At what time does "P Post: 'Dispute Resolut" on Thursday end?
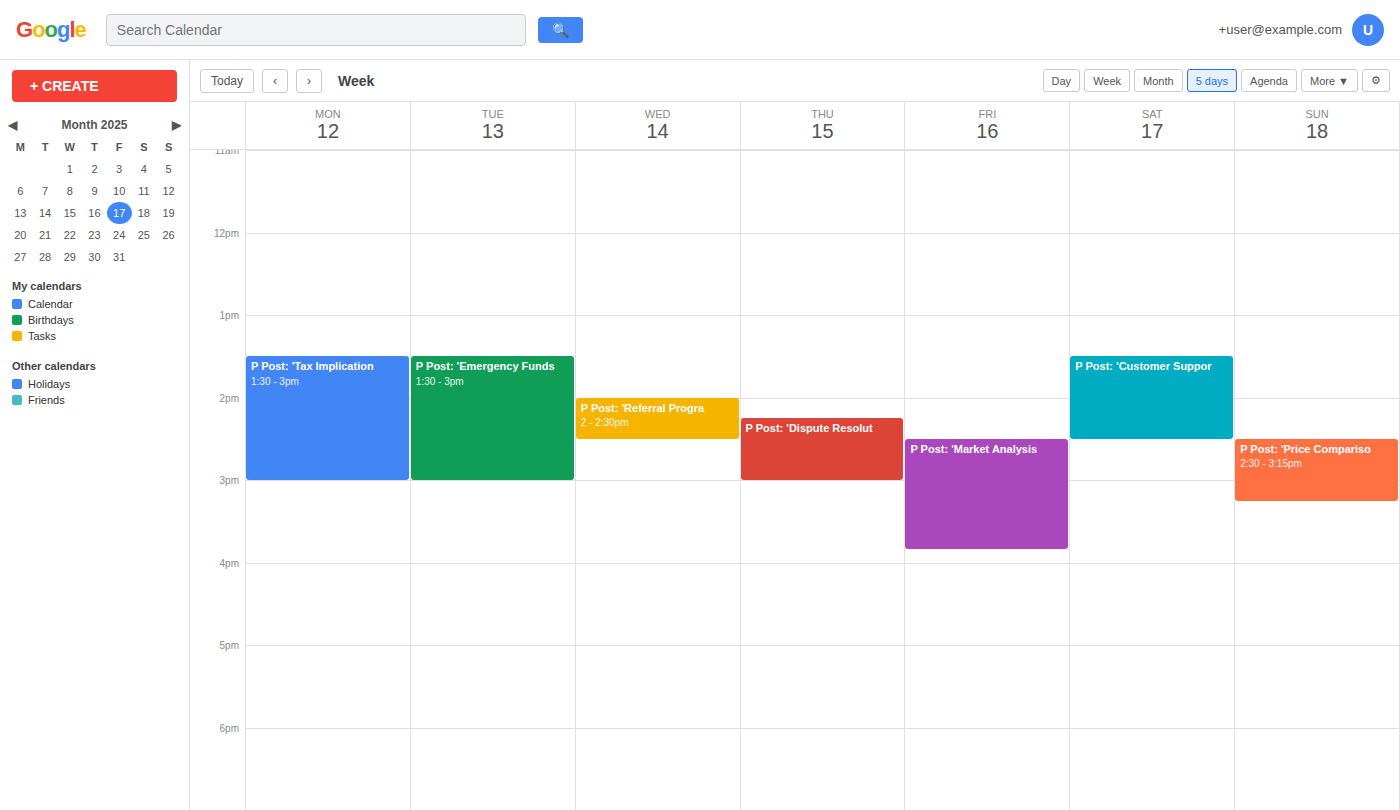
3:00 PM